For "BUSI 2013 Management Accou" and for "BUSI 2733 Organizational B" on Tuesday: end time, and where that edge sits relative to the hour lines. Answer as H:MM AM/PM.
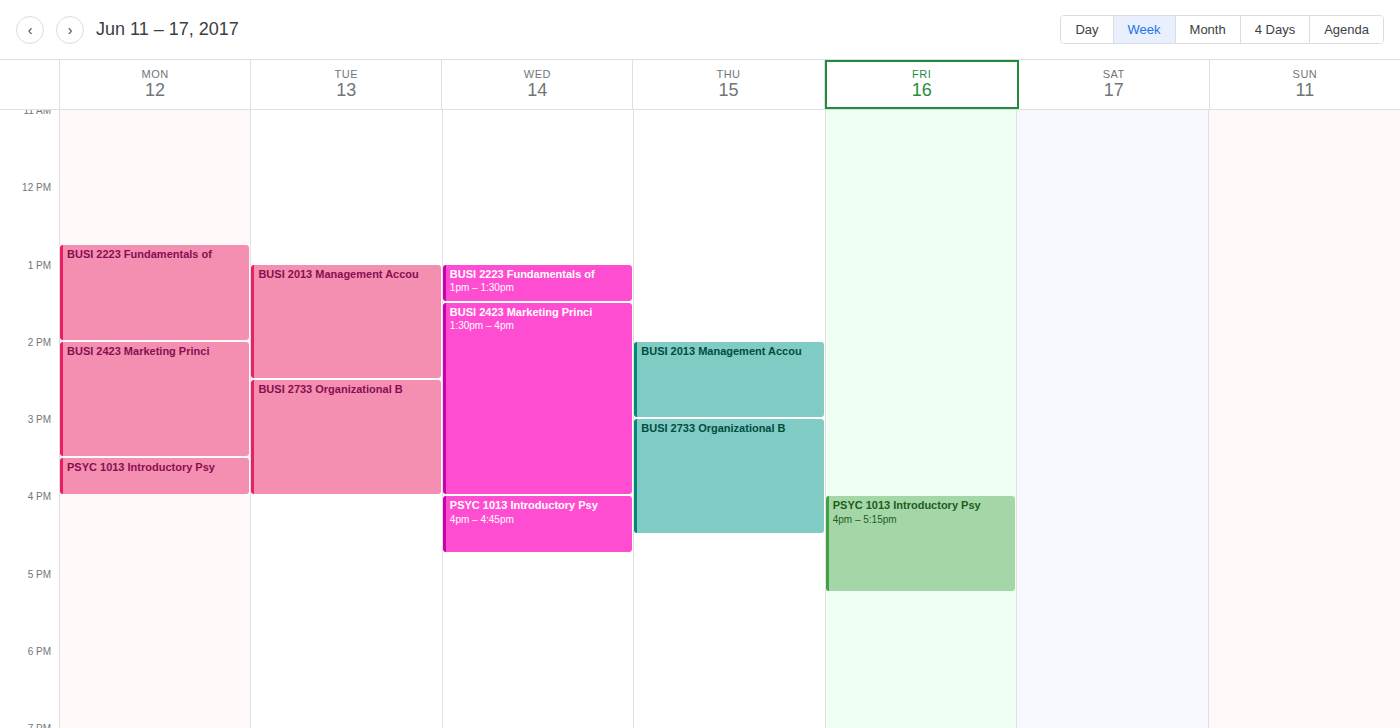
"BUSI 2013 Management Accou": 2:30 PM, halfway between the 2 PM and 3 PM lines. "BUSI 2733 Organizational B": 4:00 PM, exactly on the 4 PM line.